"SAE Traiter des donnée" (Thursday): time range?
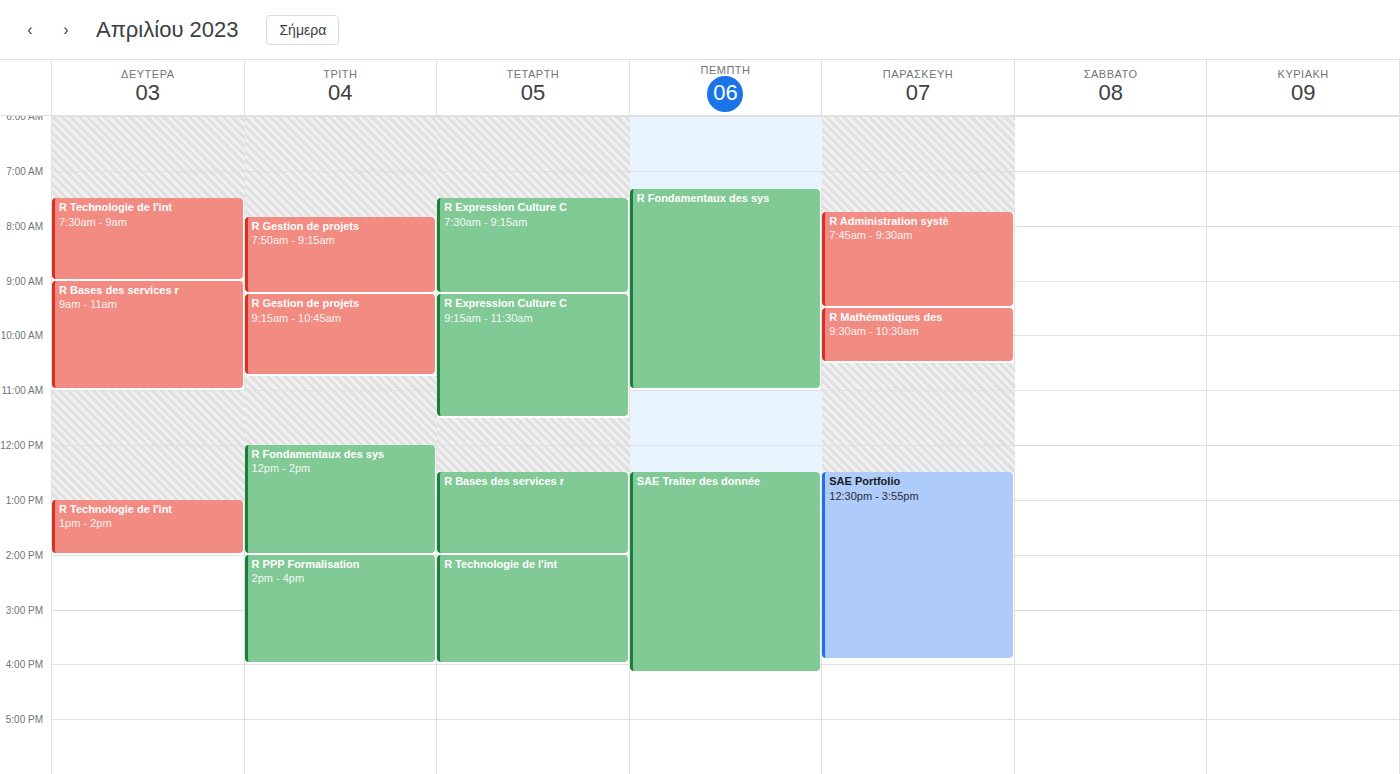
12:30 PM to 4:10 PM